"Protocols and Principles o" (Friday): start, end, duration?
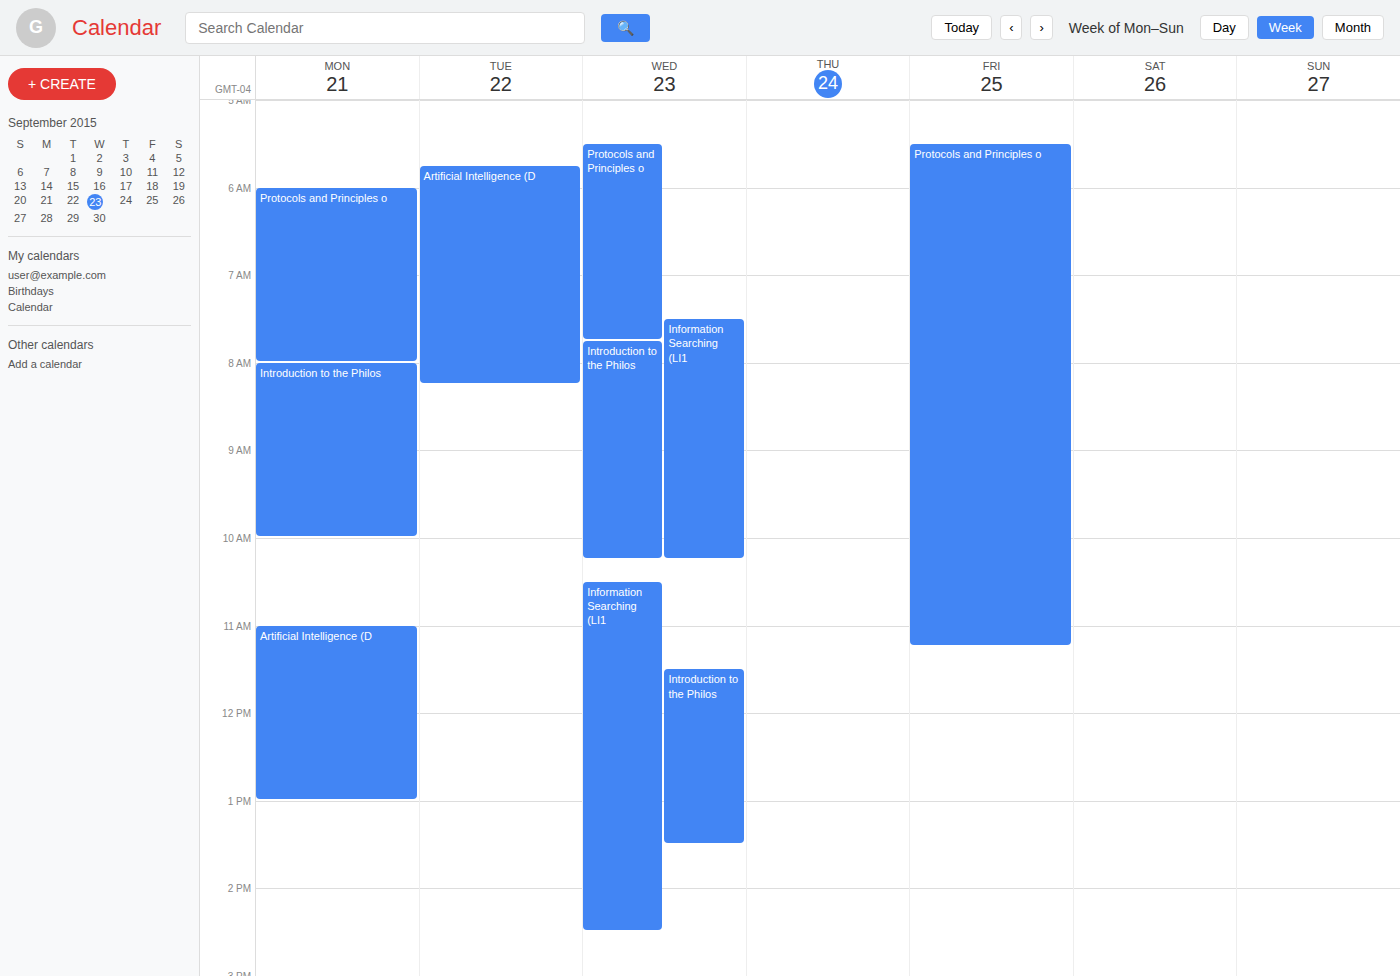
5:30 AM to 11:15 AM, 5 hours 45 minutes